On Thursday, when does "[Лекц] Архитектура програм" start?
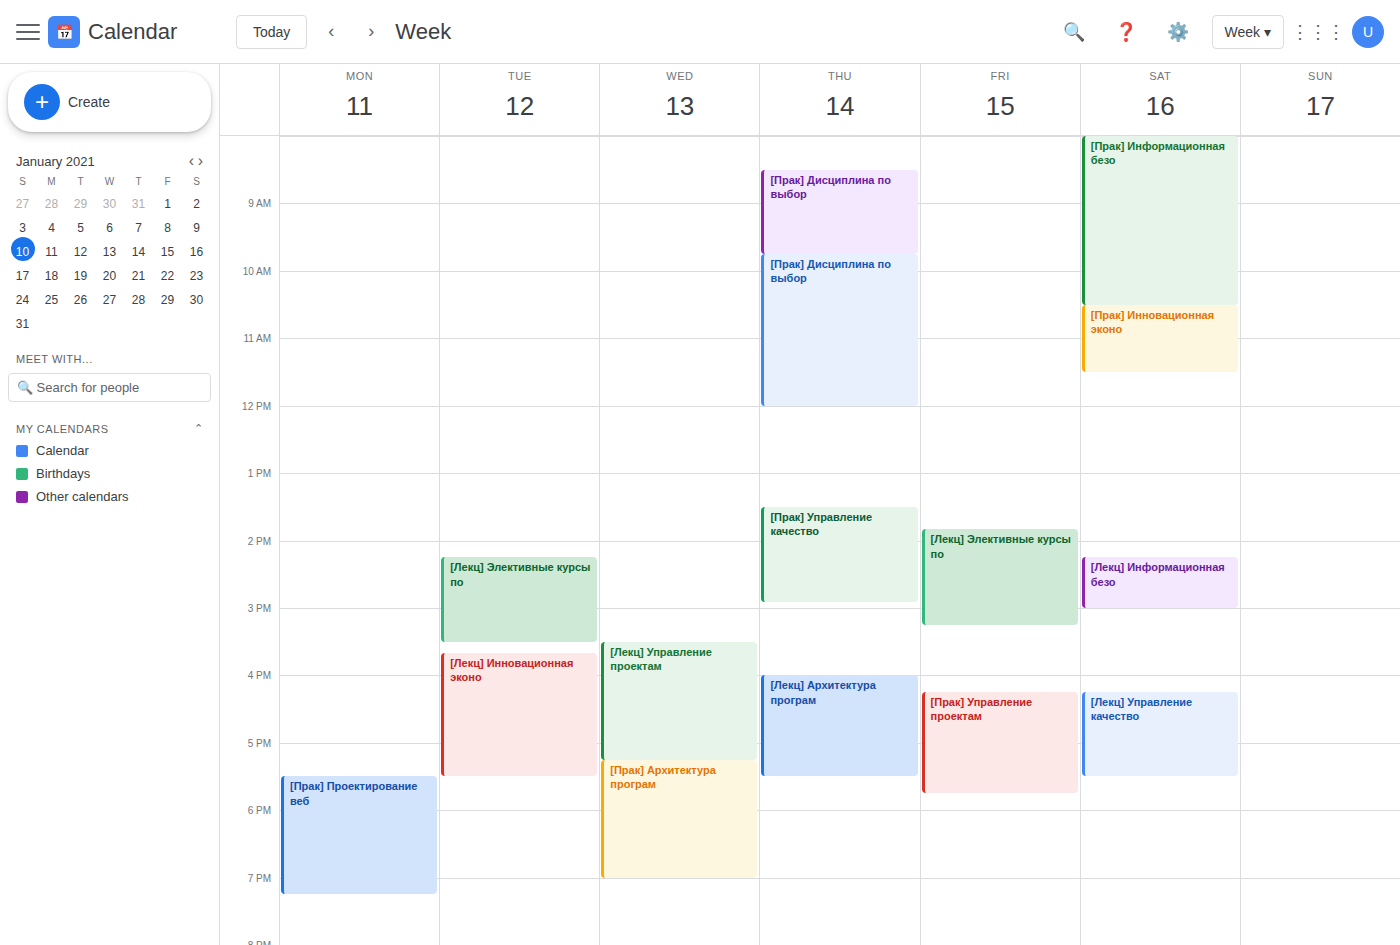
4:00 PM